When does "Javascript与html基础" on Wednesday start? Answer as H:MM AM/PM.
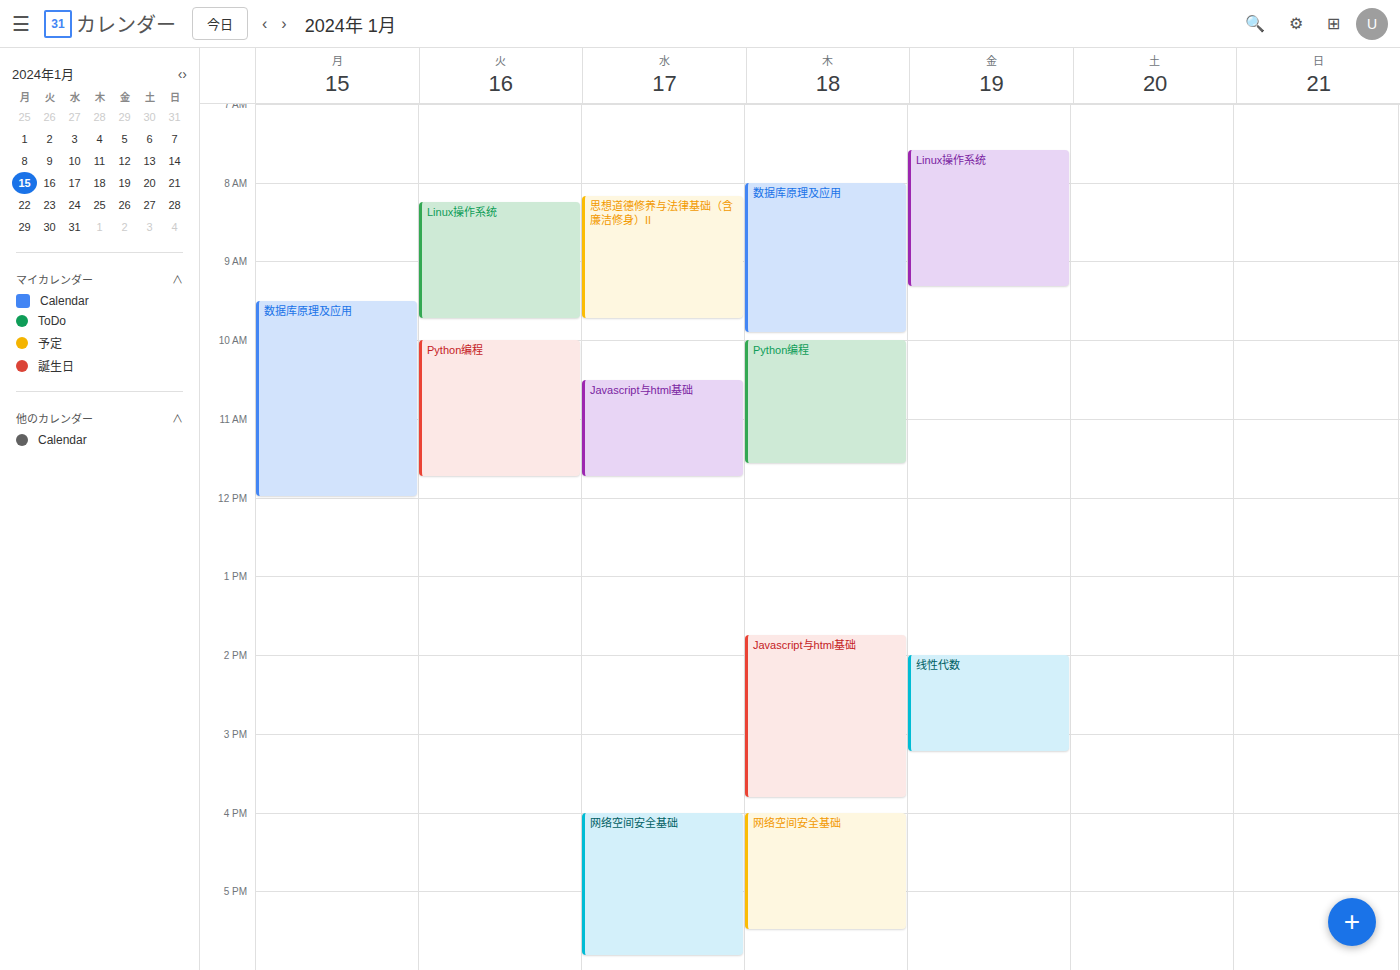
10:30 AM